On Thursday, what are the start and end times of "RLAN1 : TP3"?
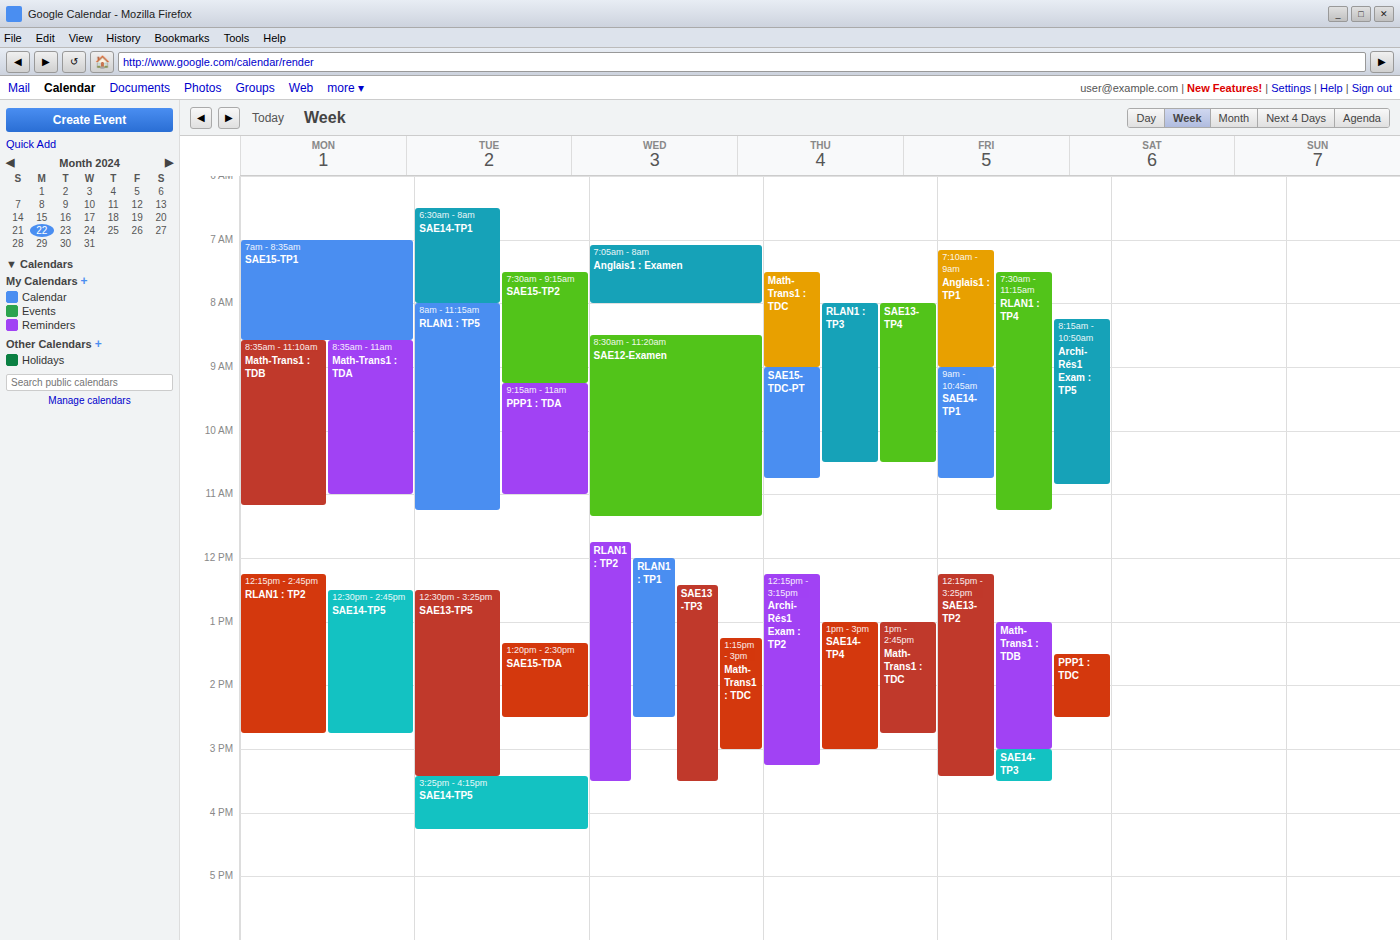
8:00 AM to 10:30 AM